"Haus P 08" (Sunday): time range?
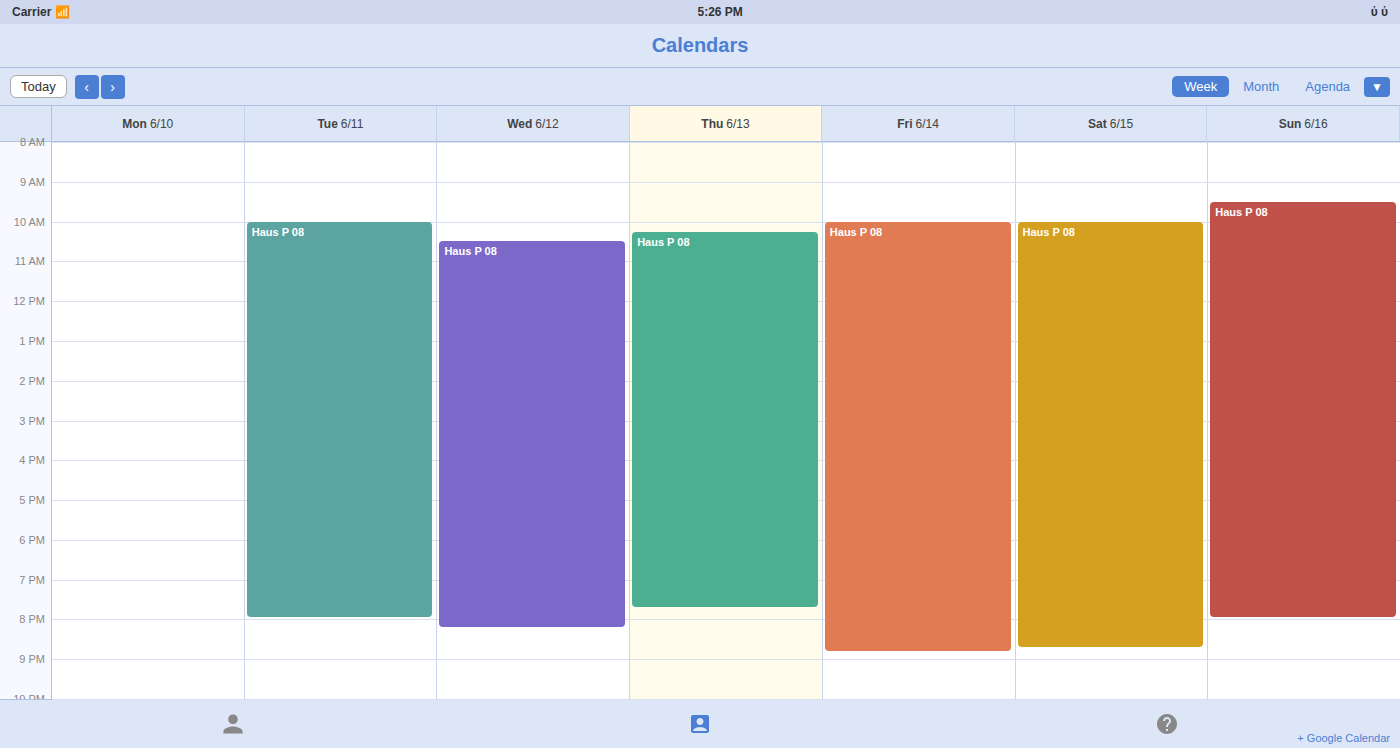
9:30 AM to 8:00 PM